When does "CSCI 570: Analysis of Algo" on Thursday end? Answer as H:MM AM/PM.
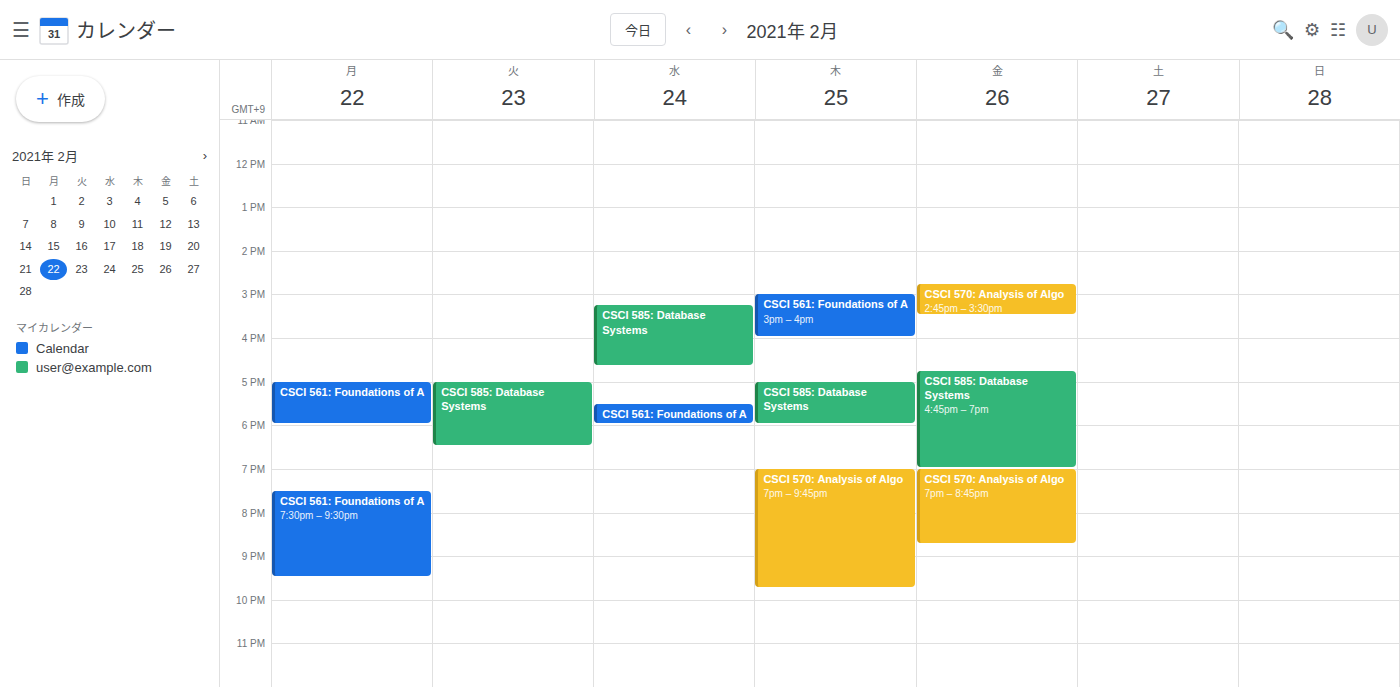
9:45 PM